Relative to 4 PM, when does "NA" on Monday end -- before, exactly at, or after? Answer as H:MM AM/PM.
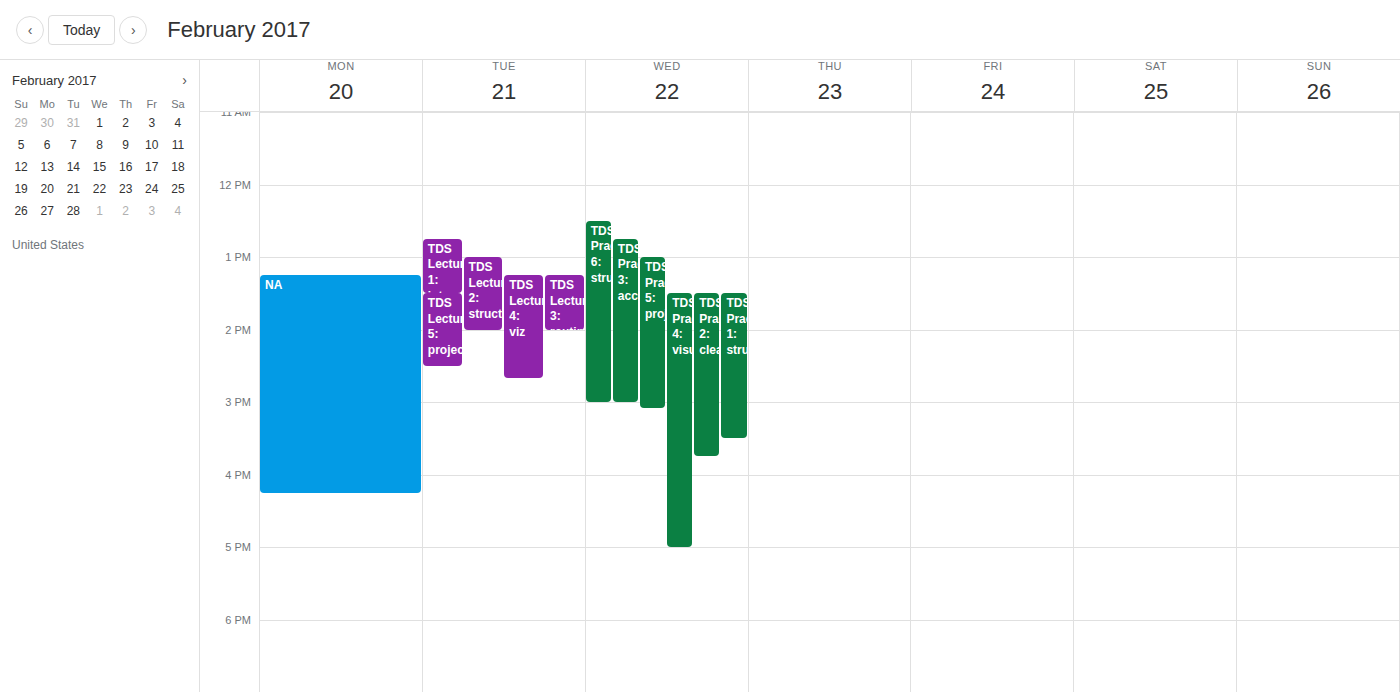
4:15 PM -- after 4 PM, 15 minutes below the 4 PM line.